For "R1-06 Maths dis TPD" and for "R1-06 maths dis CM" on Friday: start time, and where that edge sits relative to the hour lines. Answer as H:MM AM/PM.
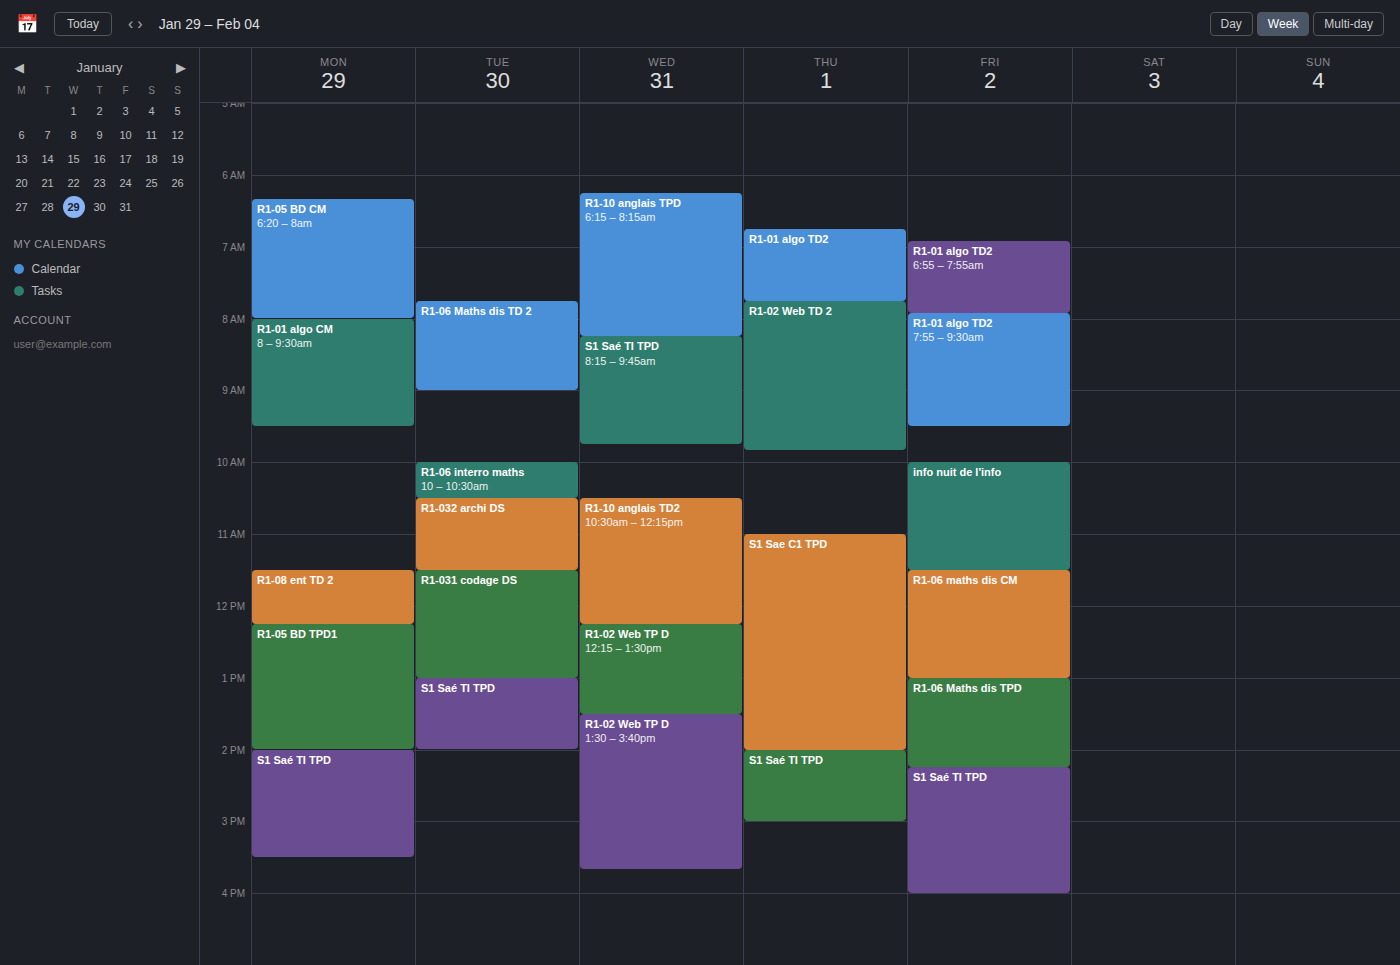
"R1-06 Maths dis TPD": 1:00 PM, exactly on the 1 PM line. "R1-06 maths dis CM": 11:30 AM, halfway between the 11 AM and 12 PM lines.